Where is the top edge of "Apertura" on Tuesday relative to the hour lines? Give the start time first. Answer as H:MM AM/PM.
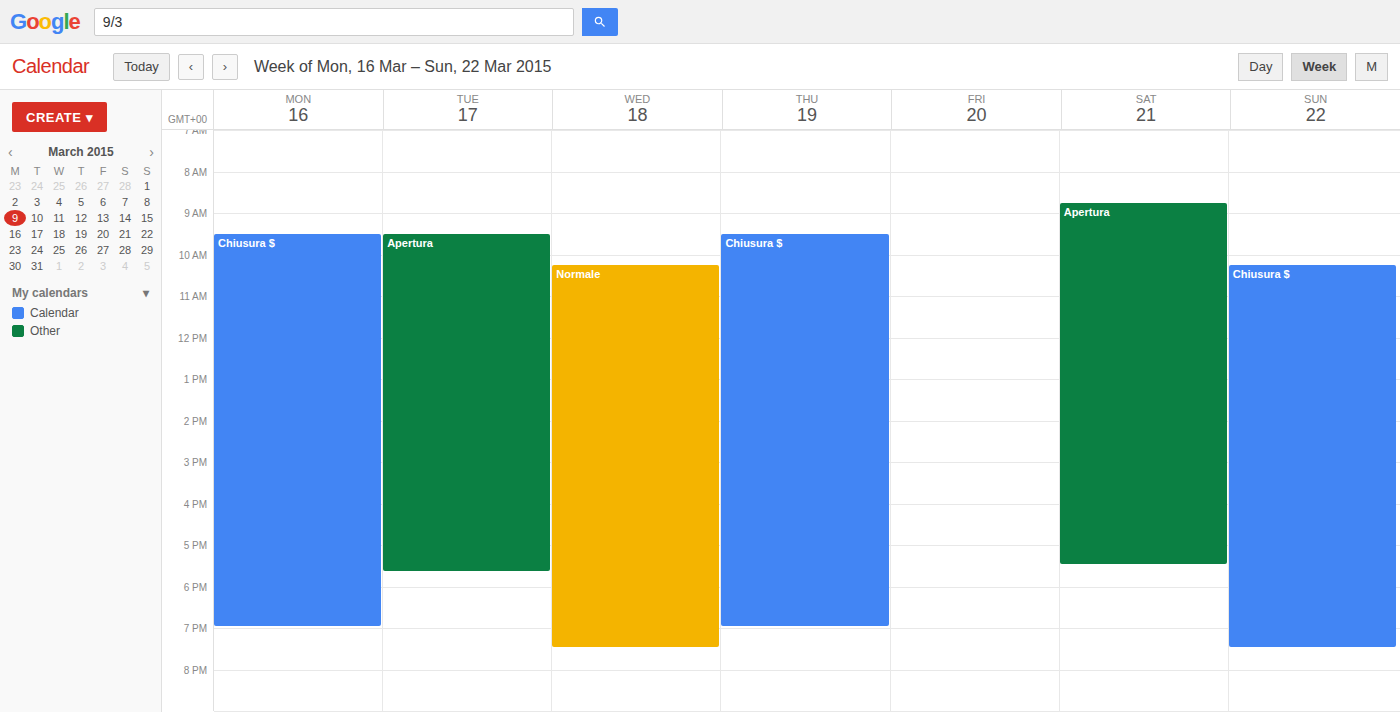
9:30 AM -- halfway between the 9 AM and 10 AM lines.